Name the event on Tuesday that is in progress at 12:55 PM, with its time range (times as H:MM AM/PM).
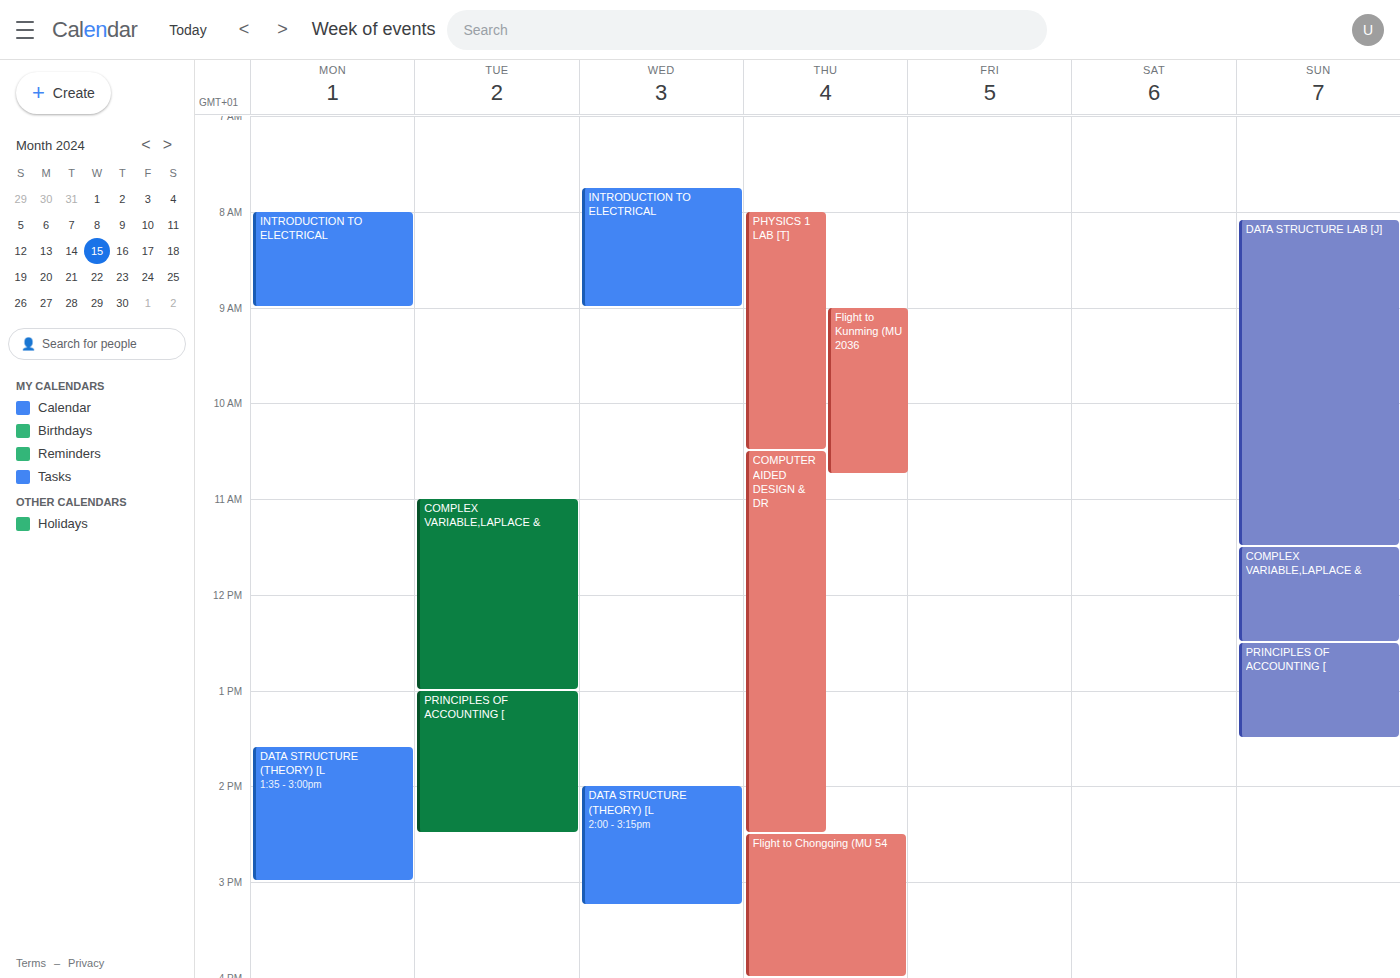
"COMPLEX VARIABLE,LAPLACE &", 11:00 AM to 1:00 PM